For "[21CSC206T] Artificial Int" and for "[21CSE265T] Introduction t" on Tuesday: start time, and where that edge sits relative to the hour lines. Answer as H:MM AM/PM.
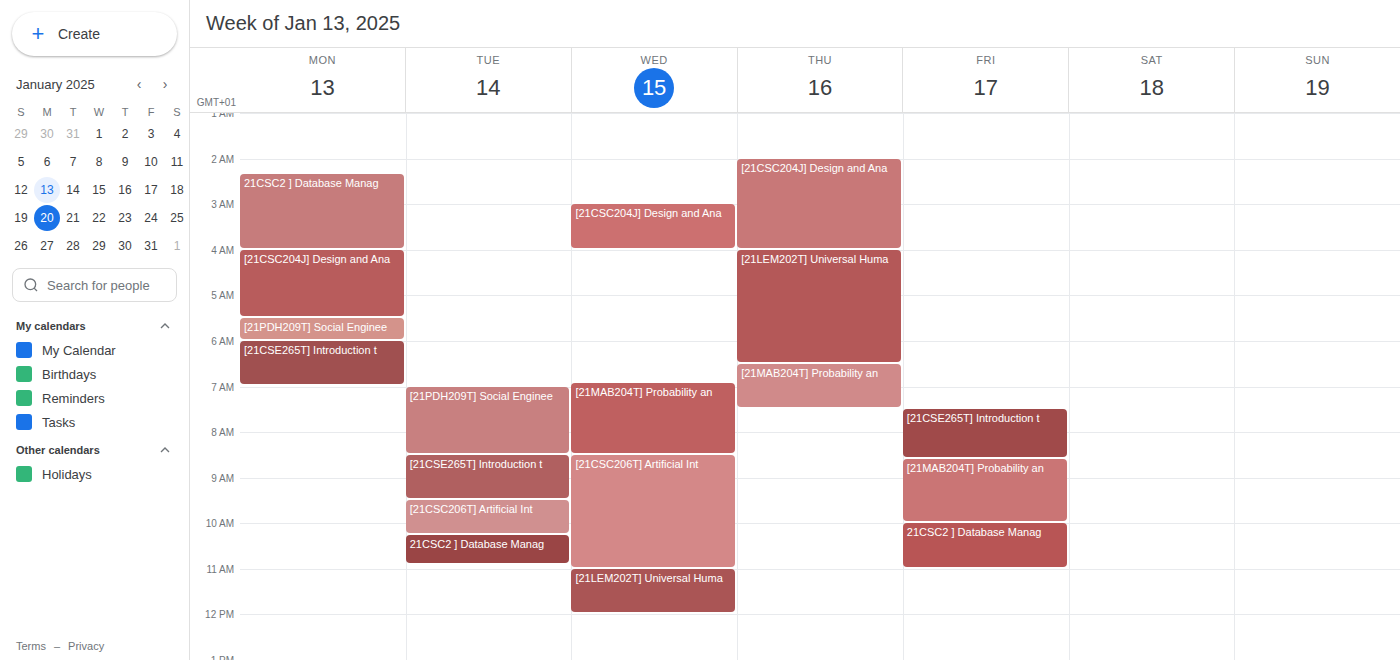
"[21CSC206T] Artificial Int": 9:30 AM, halfway between the 9 AM and 10 AM lines. "[21CSE265T] Introduction t": 8:30 AM, halfway between the 8 AM and 9 AM lines.